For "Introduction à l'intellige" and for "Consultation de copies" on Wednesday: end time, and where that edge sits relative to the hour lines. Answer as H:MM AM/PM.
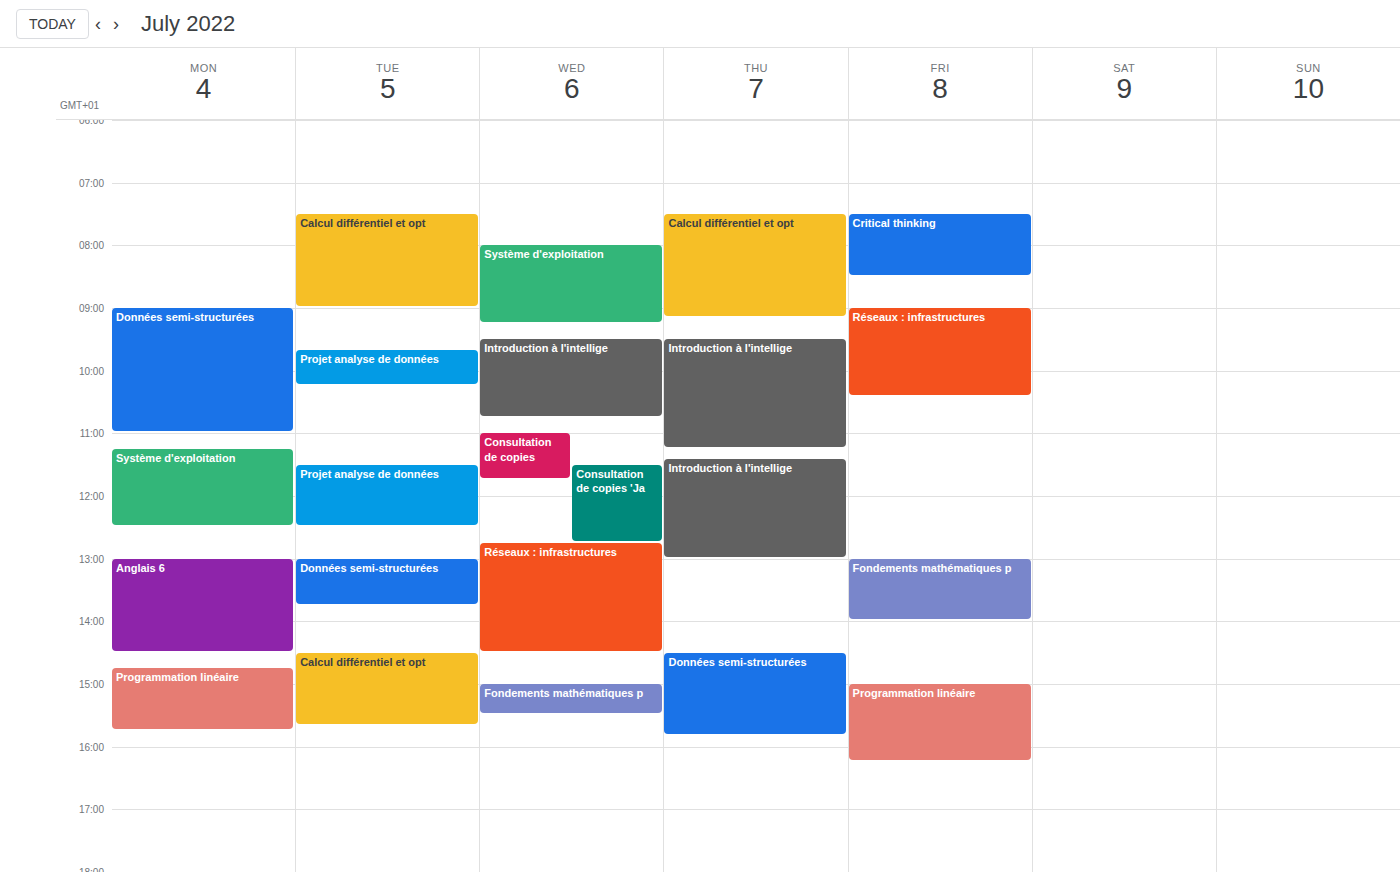
"Introduction à l'intellige": 10:45 AM, neither: three quarters of the way from the 10 AM line to the 11 AM line. "Consultation de copies": 11:45 AM, neither: three quarters of the way from the 11 AM line to the 12 PM line.